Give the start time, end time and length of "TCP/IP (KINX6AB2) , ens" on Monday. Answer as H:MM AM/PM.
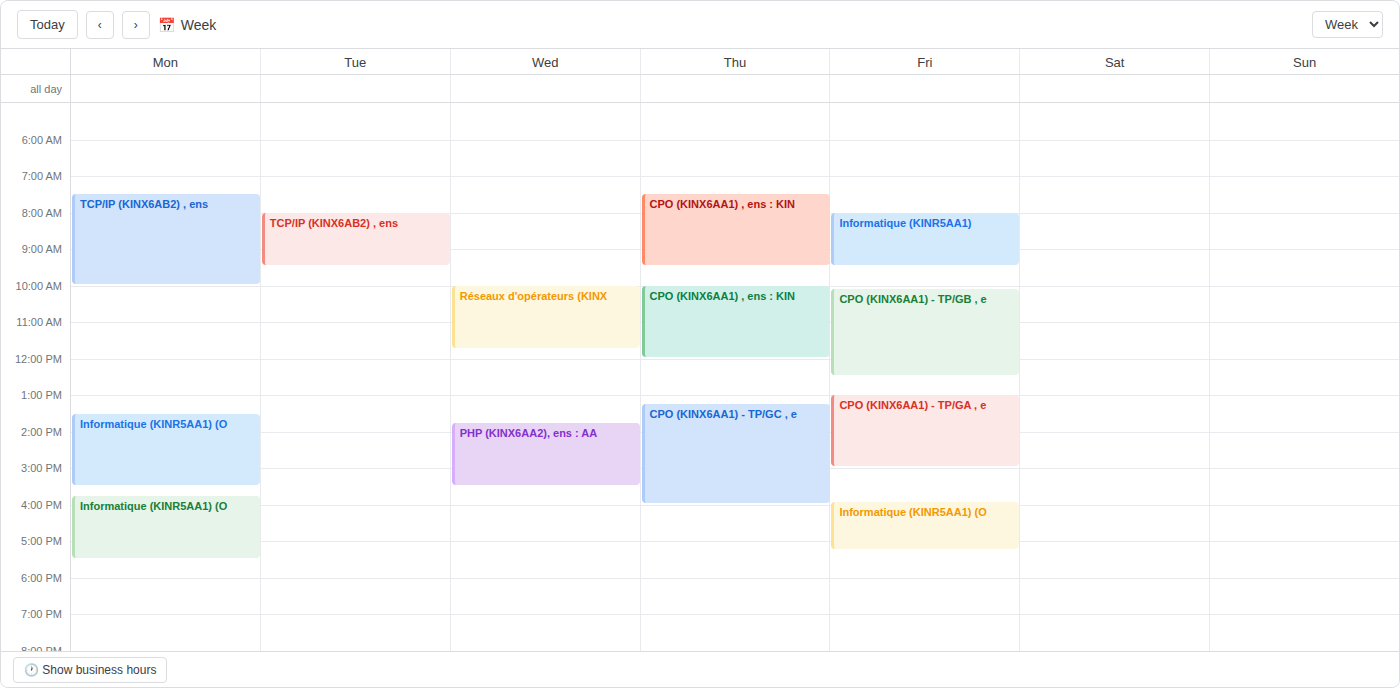
7:30 AM to 10:00 AM, 2 hours 30 minutes